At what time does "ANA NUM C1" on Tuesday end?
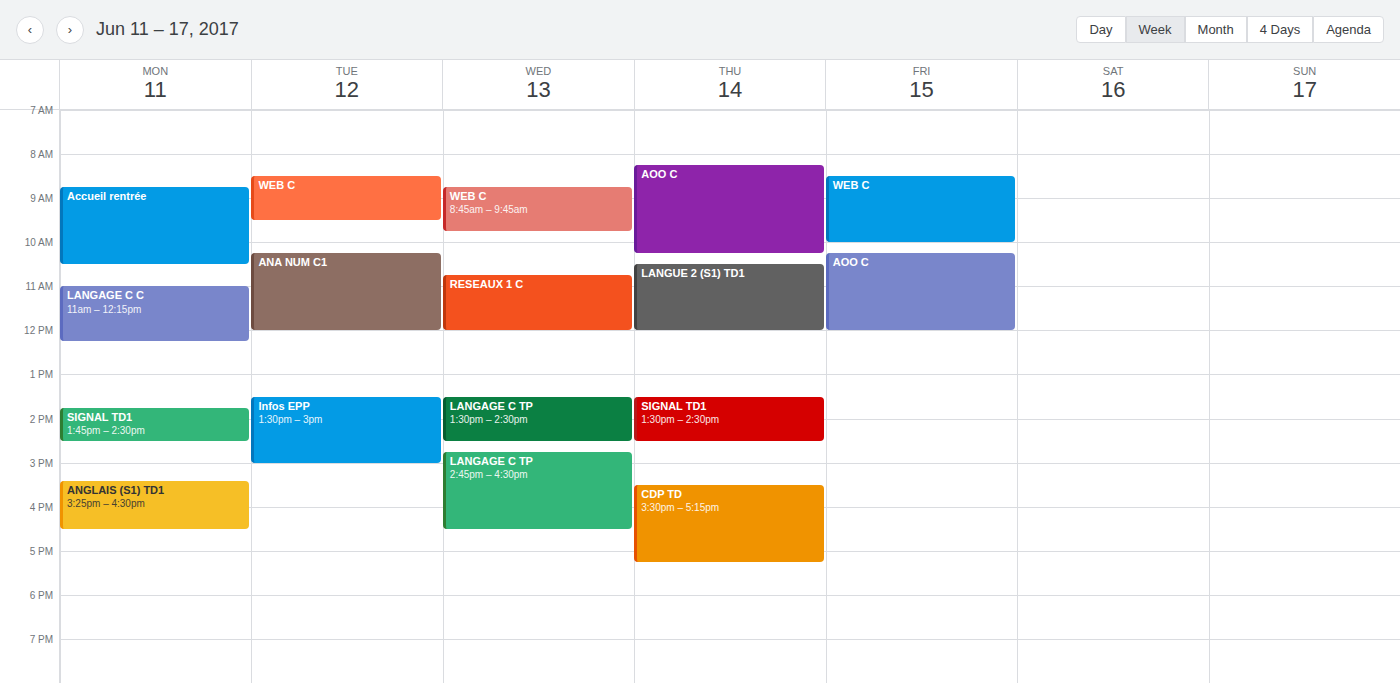
12:00